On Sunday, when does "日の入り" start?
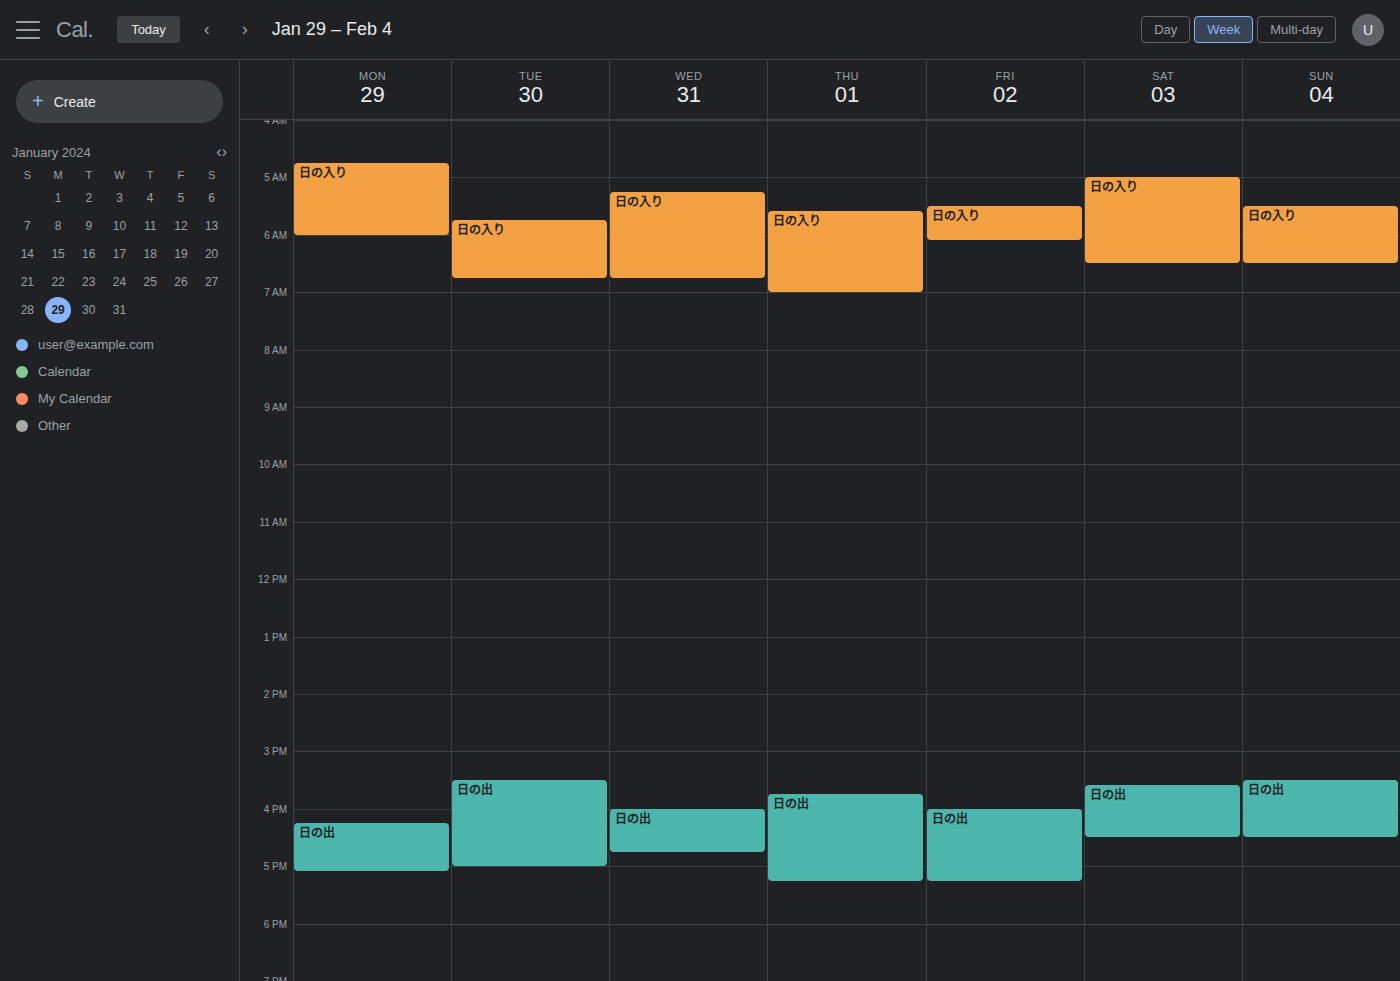
5:30 AM